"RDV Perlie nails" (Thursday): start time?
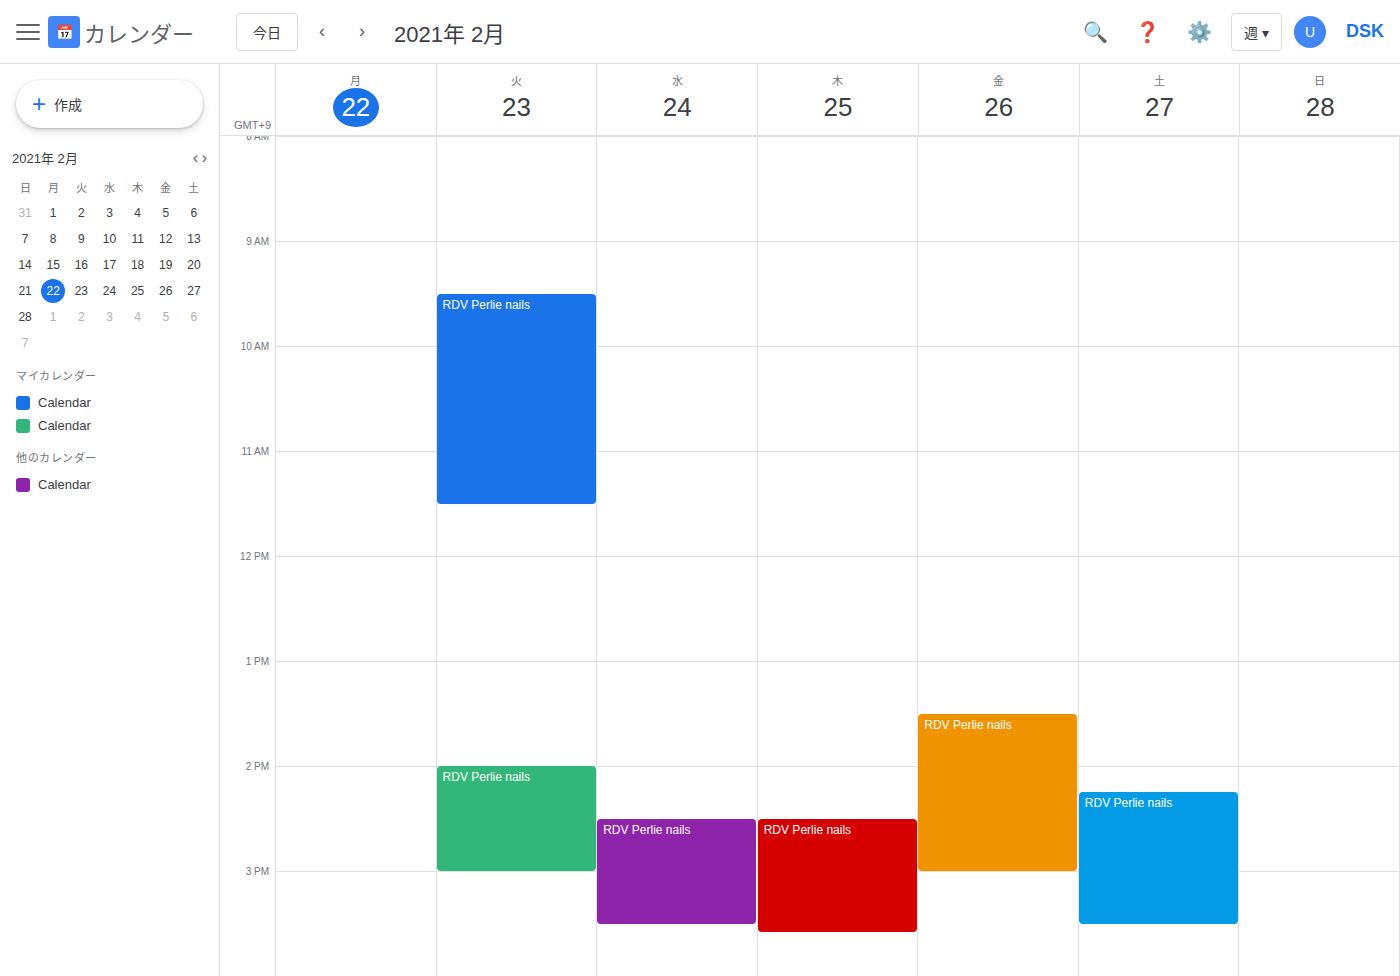
2:30 PM